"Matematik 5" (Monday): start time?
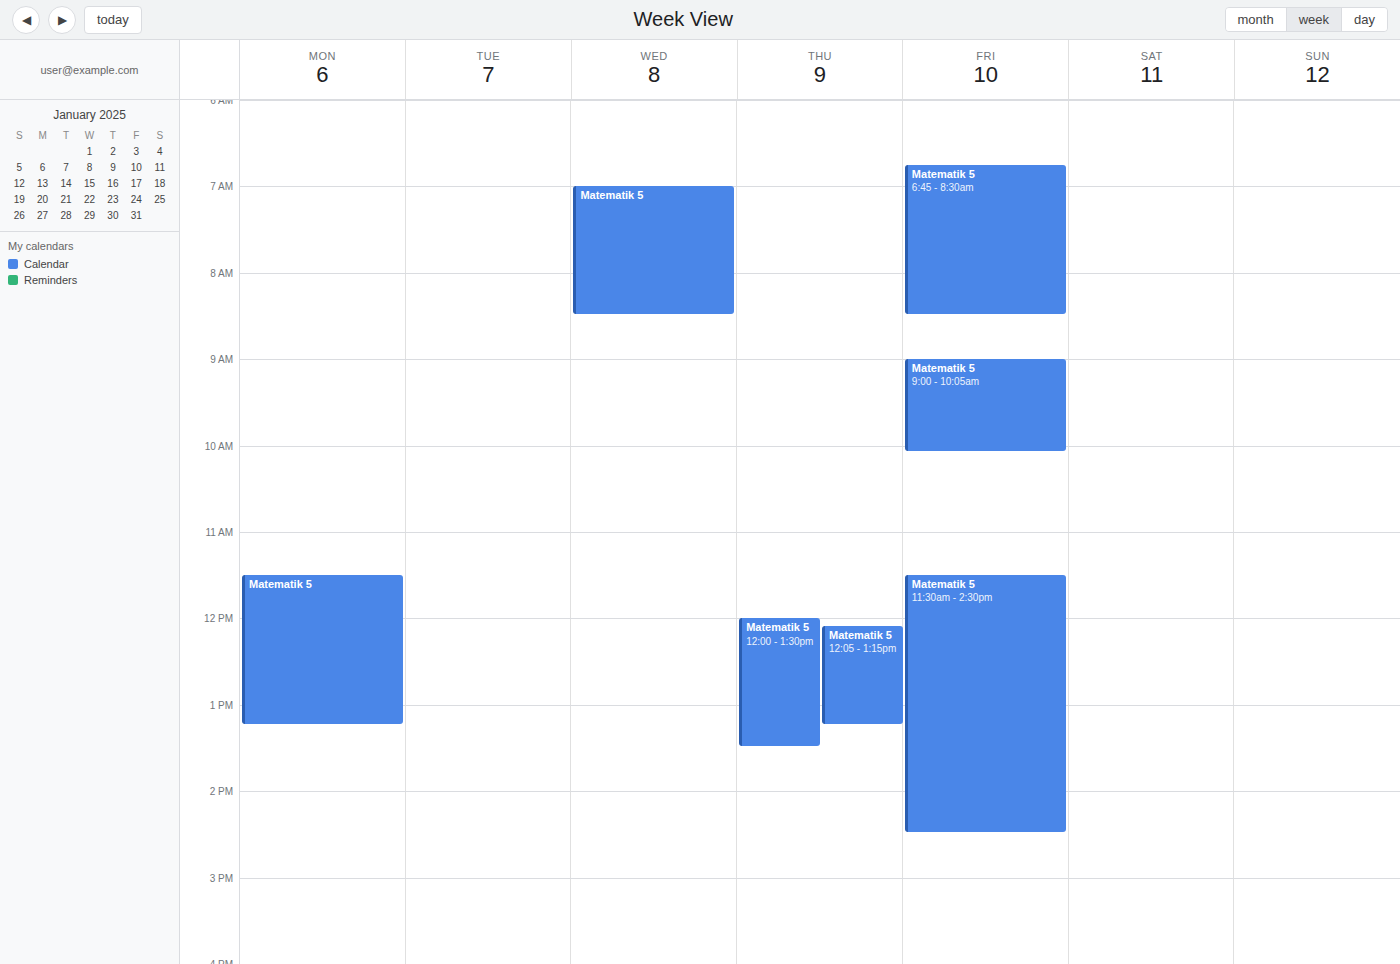
11:30 AM